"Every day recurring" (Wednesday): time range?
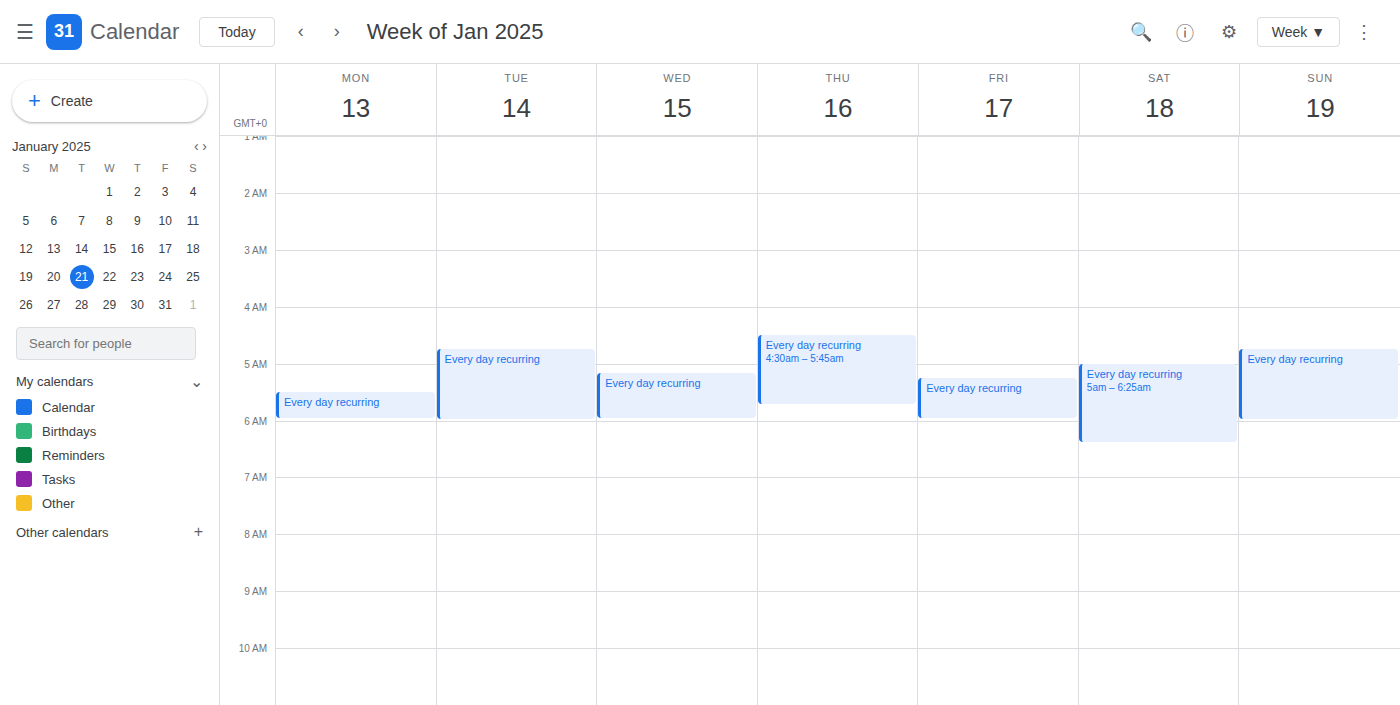
5:10 AM to 6:00 AM